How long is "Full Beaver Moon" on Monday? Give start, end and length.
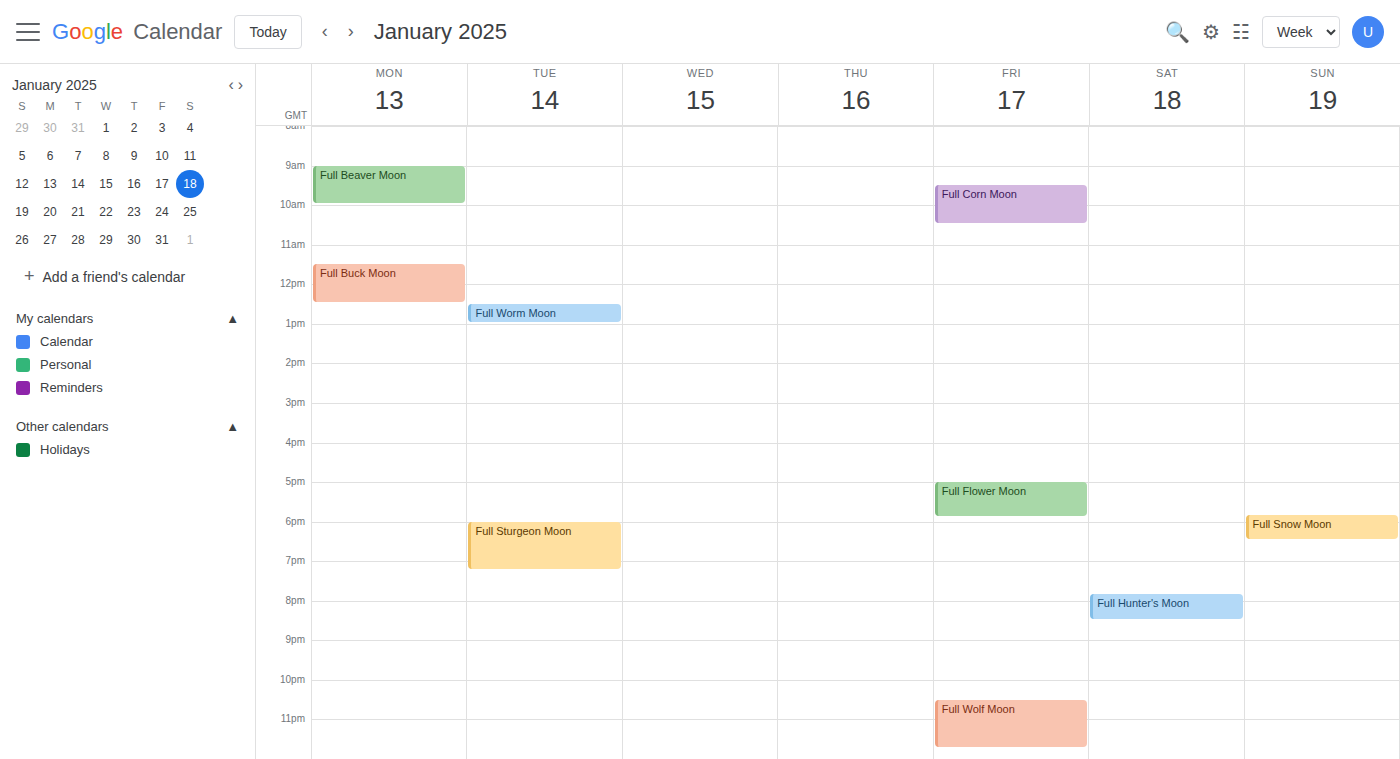
9:00 AM to 10:00 AM, 1 hour